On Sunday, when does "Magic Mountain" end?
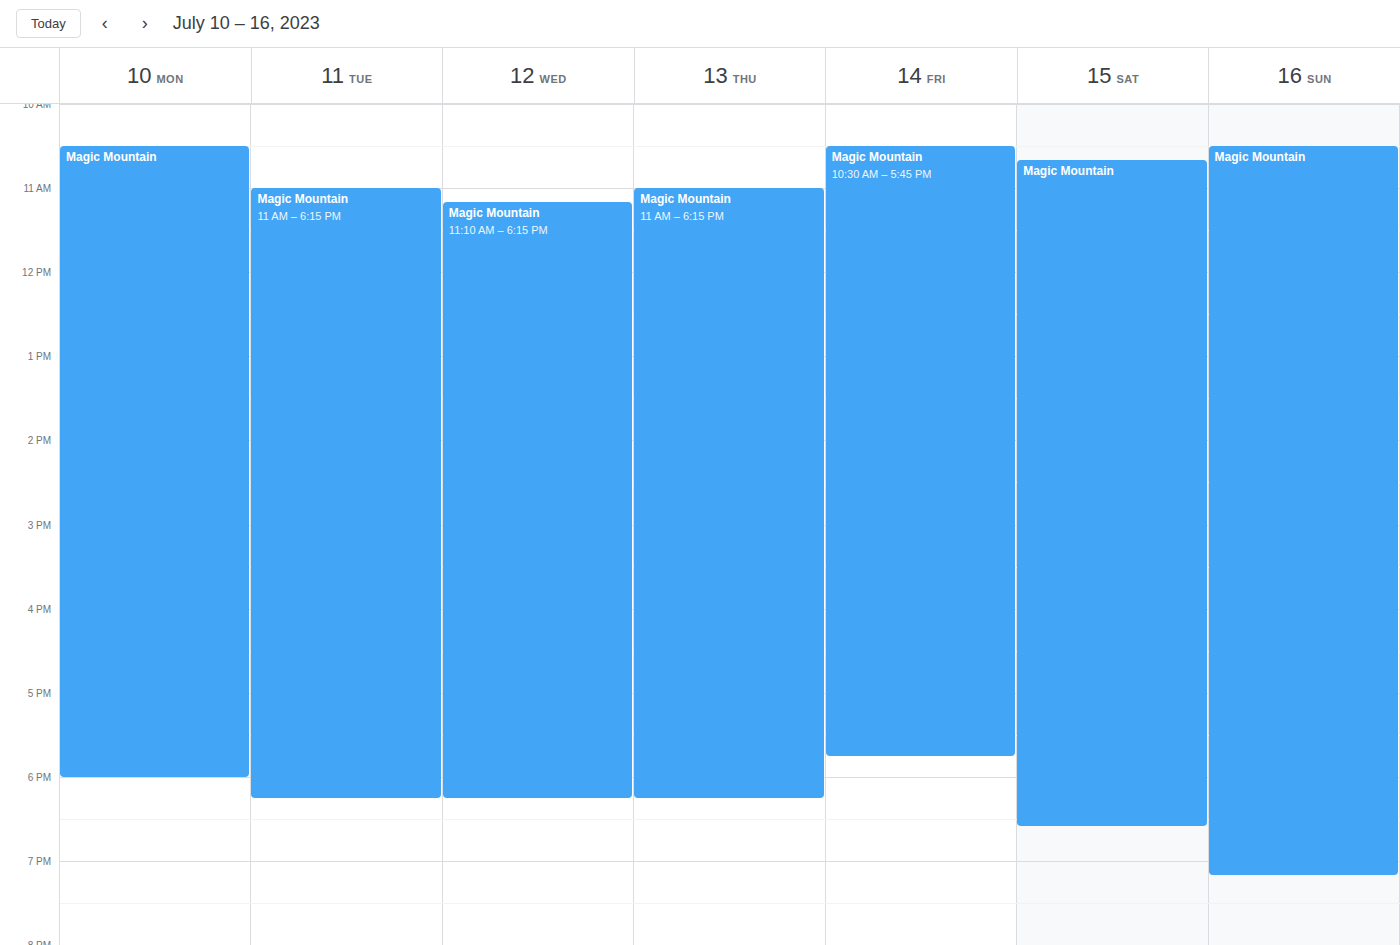
7:10 PM